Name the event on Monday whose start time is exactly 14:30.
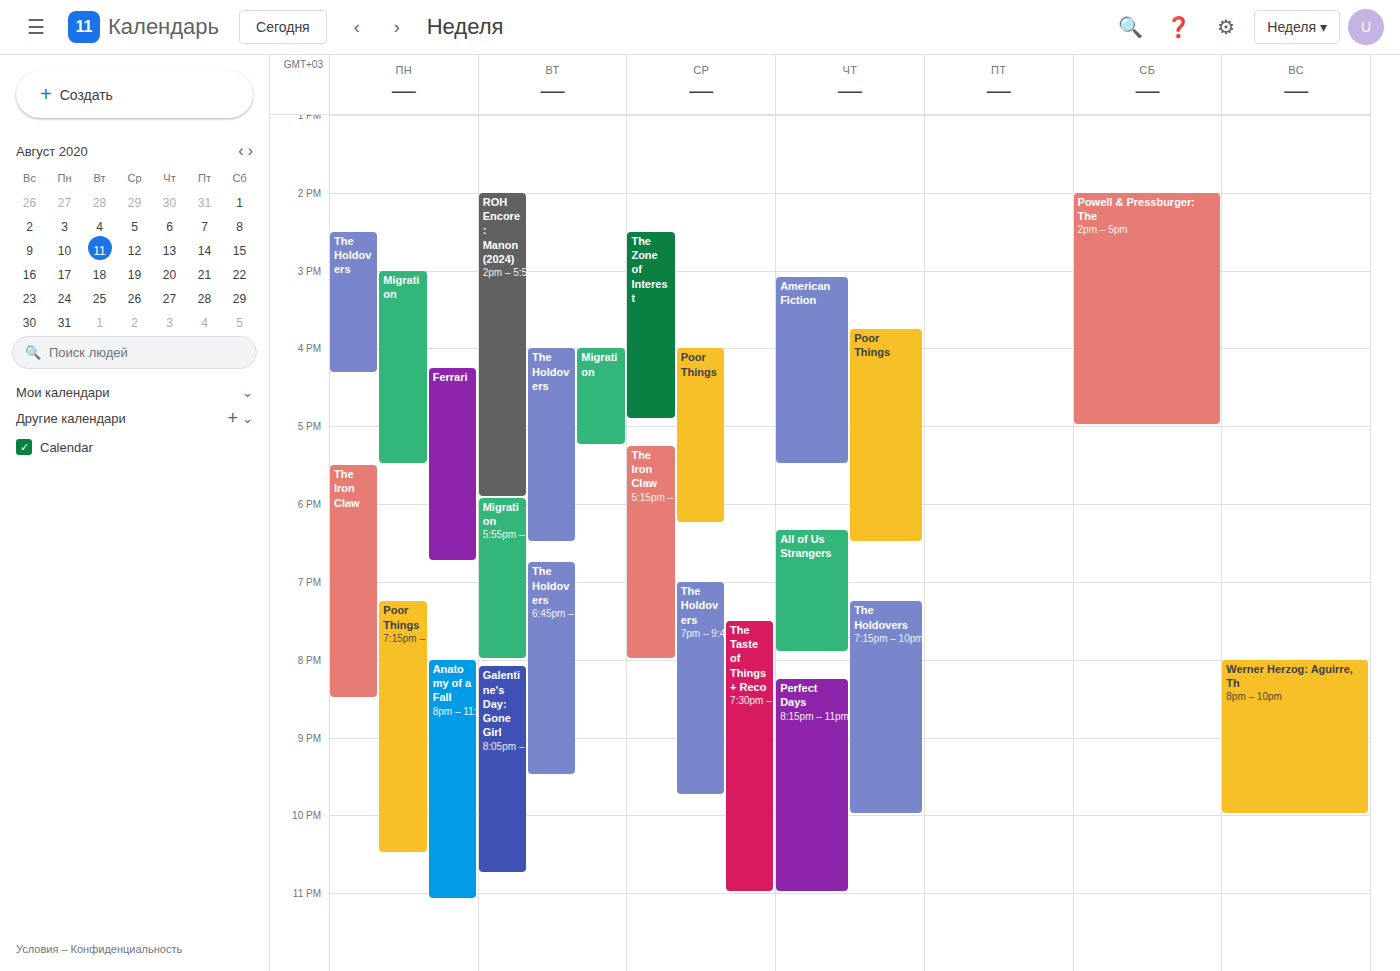
"The Holdovers"